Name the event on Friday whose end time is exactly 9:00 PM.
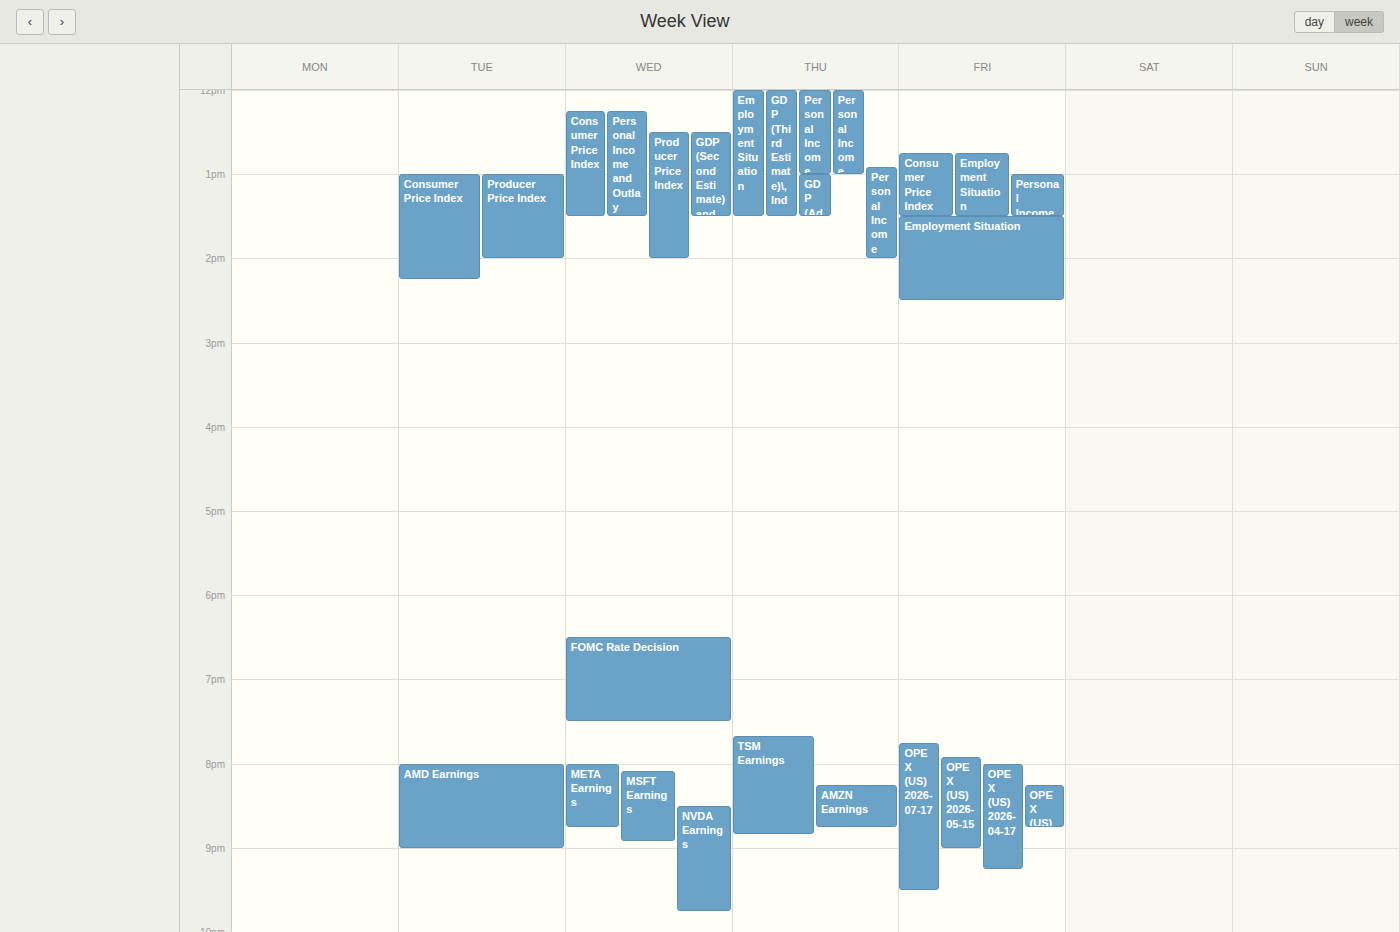
"OPEX (US) 2026-05-15"